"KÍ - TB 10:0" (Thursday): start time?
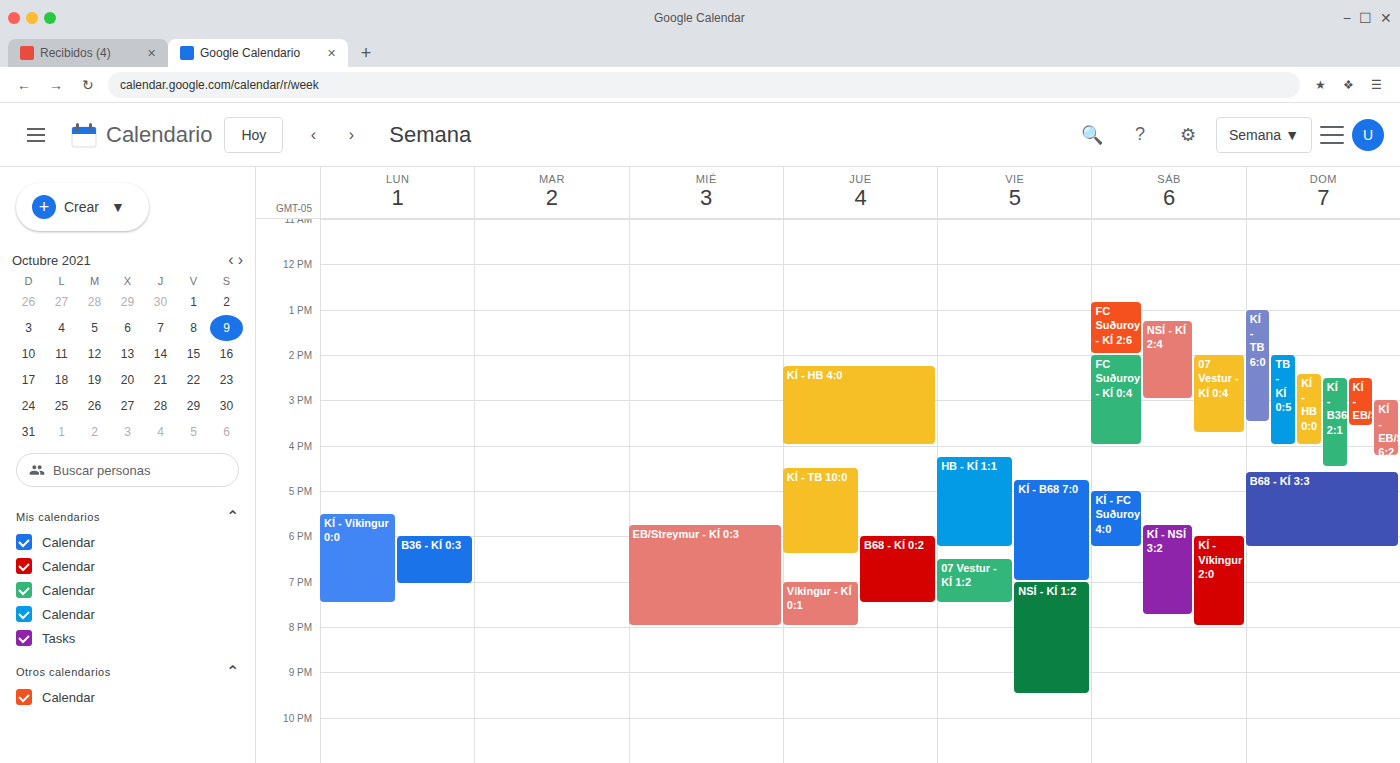
4:30 PM